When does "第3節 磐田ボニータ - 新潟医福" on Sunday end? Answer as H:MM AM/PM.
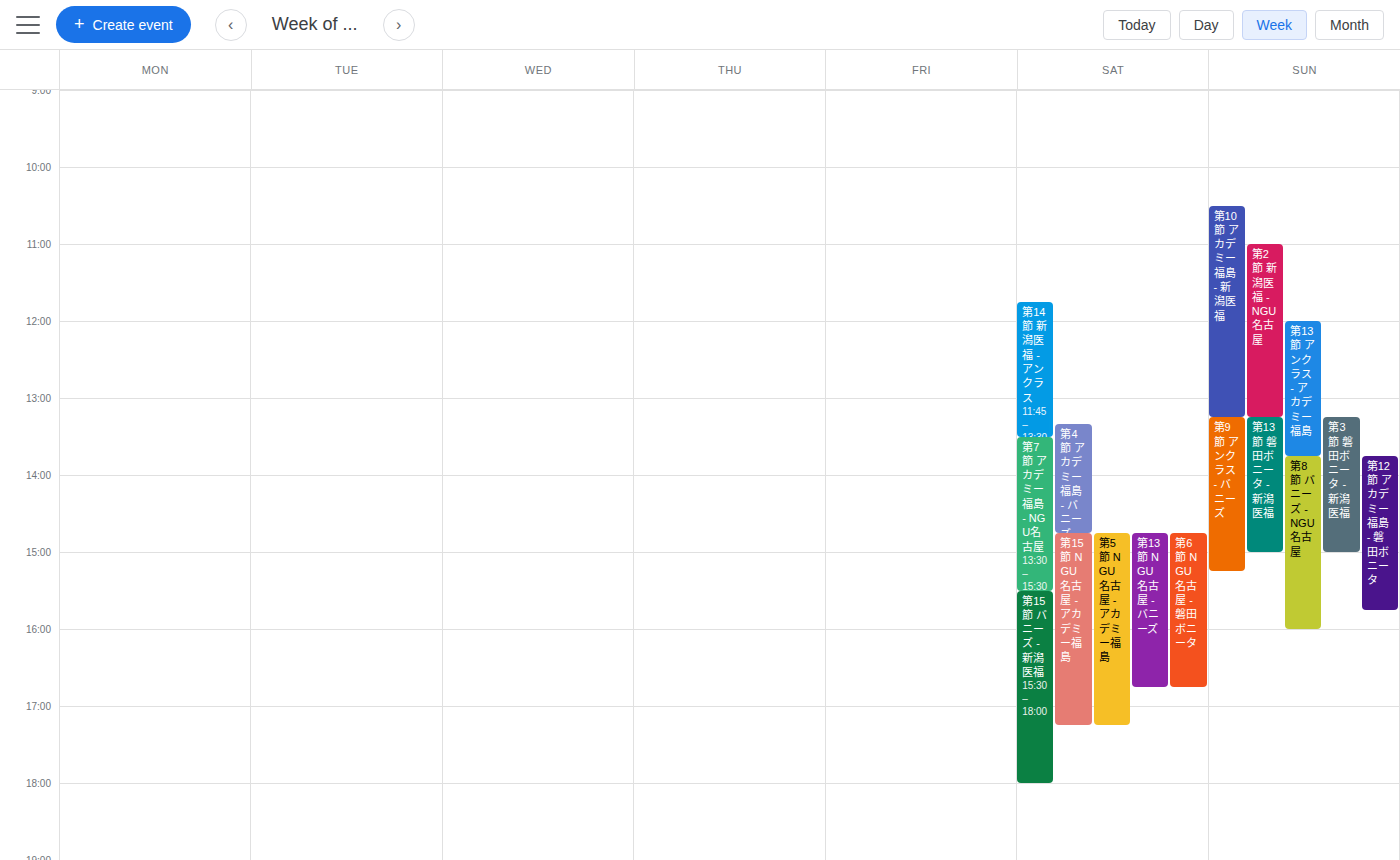
3:00 PM